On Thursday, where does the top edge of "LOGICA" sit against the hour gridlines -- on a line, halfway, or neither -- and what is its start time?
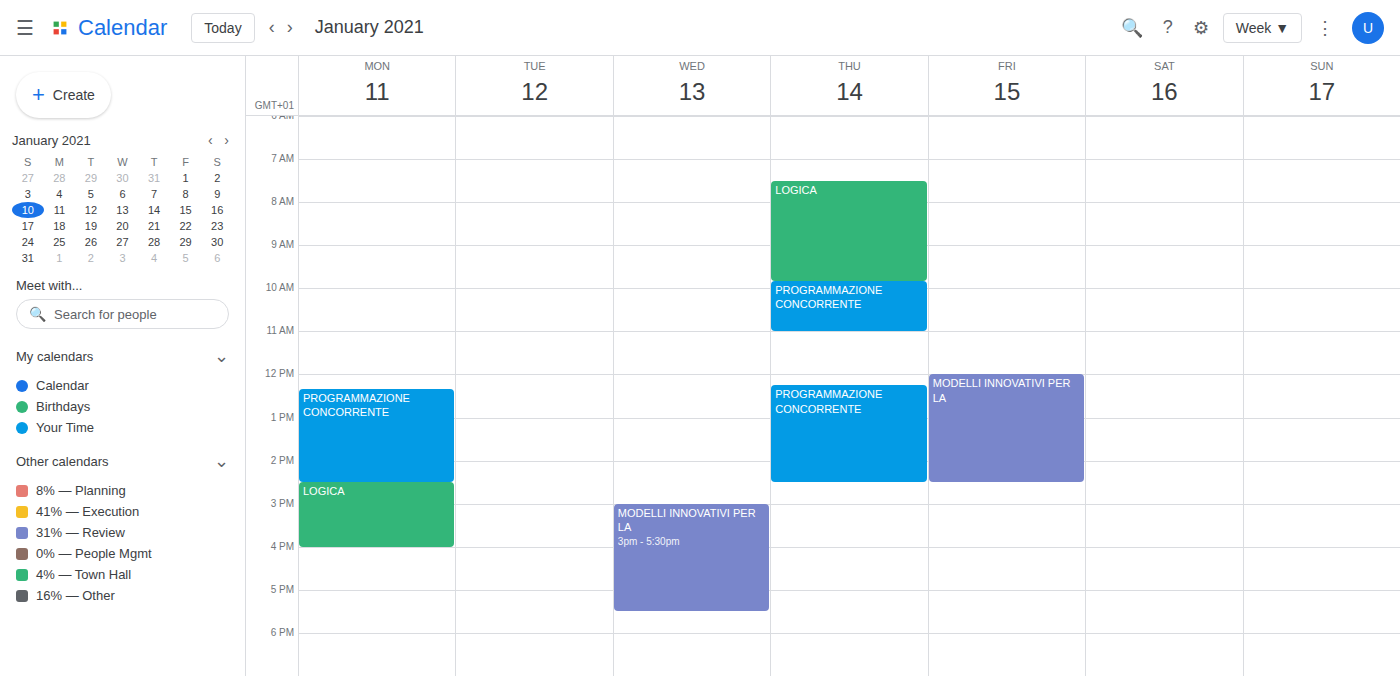
7:30 AM -- halfway between the 7 AM and 8 AM lines.